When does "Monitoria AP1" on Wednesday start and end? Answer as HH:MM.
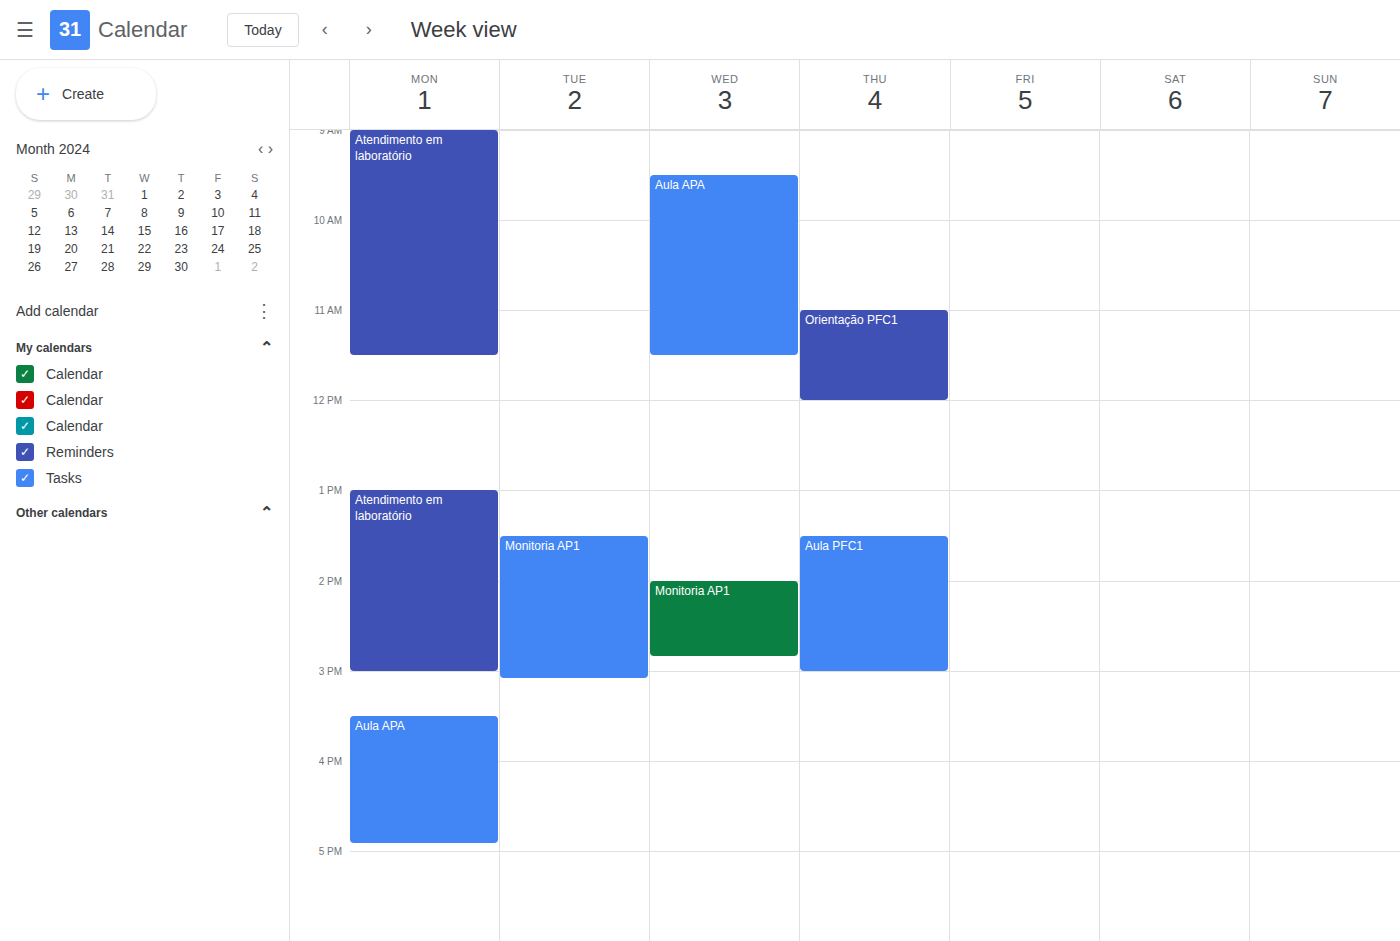
14:00 to 14:50